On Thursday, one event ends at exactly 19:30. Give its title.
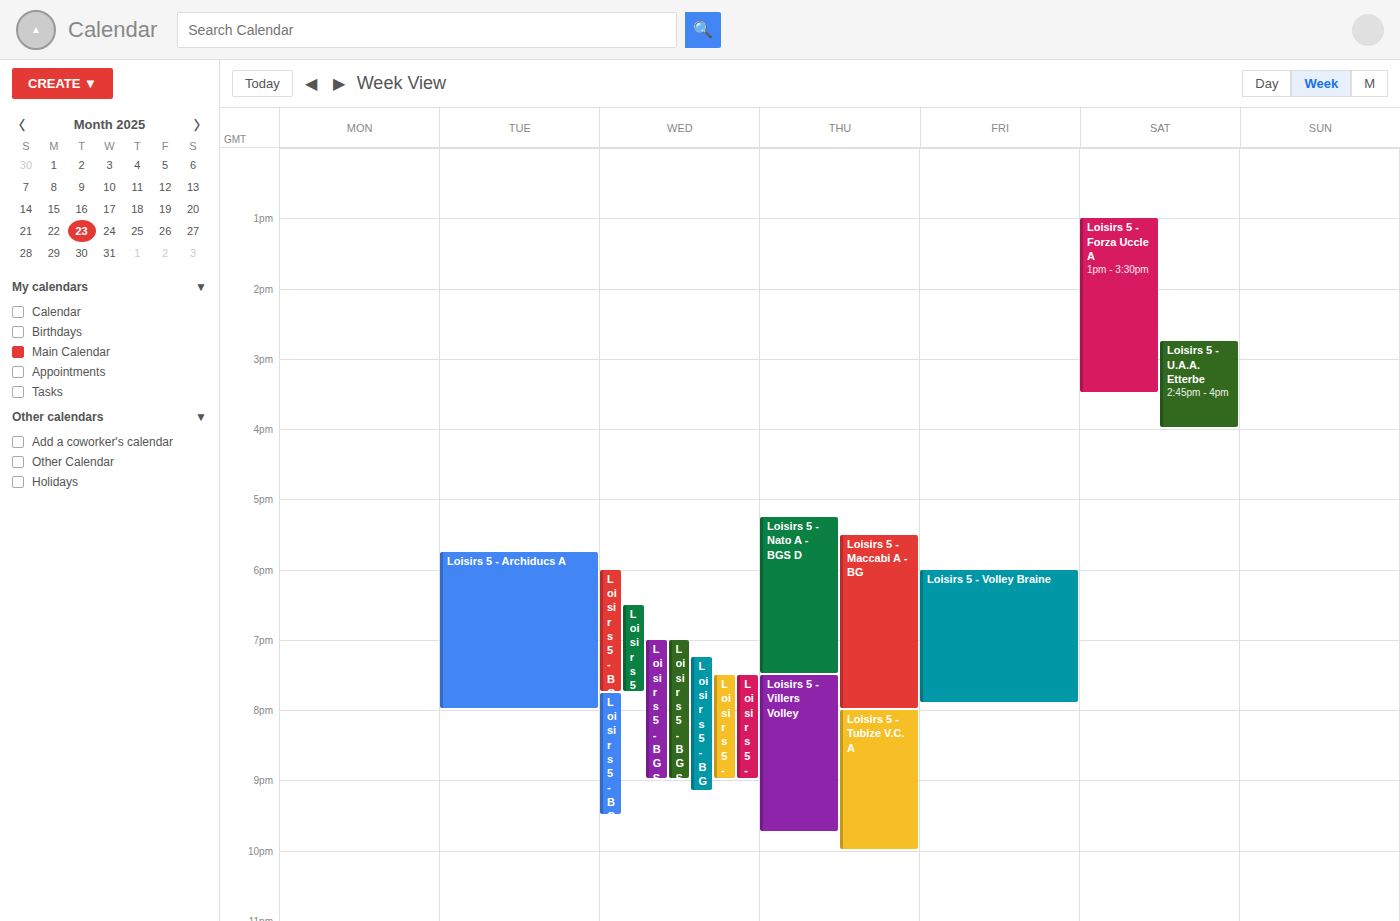
"Loisirs 5 - Nato A - BGS D"